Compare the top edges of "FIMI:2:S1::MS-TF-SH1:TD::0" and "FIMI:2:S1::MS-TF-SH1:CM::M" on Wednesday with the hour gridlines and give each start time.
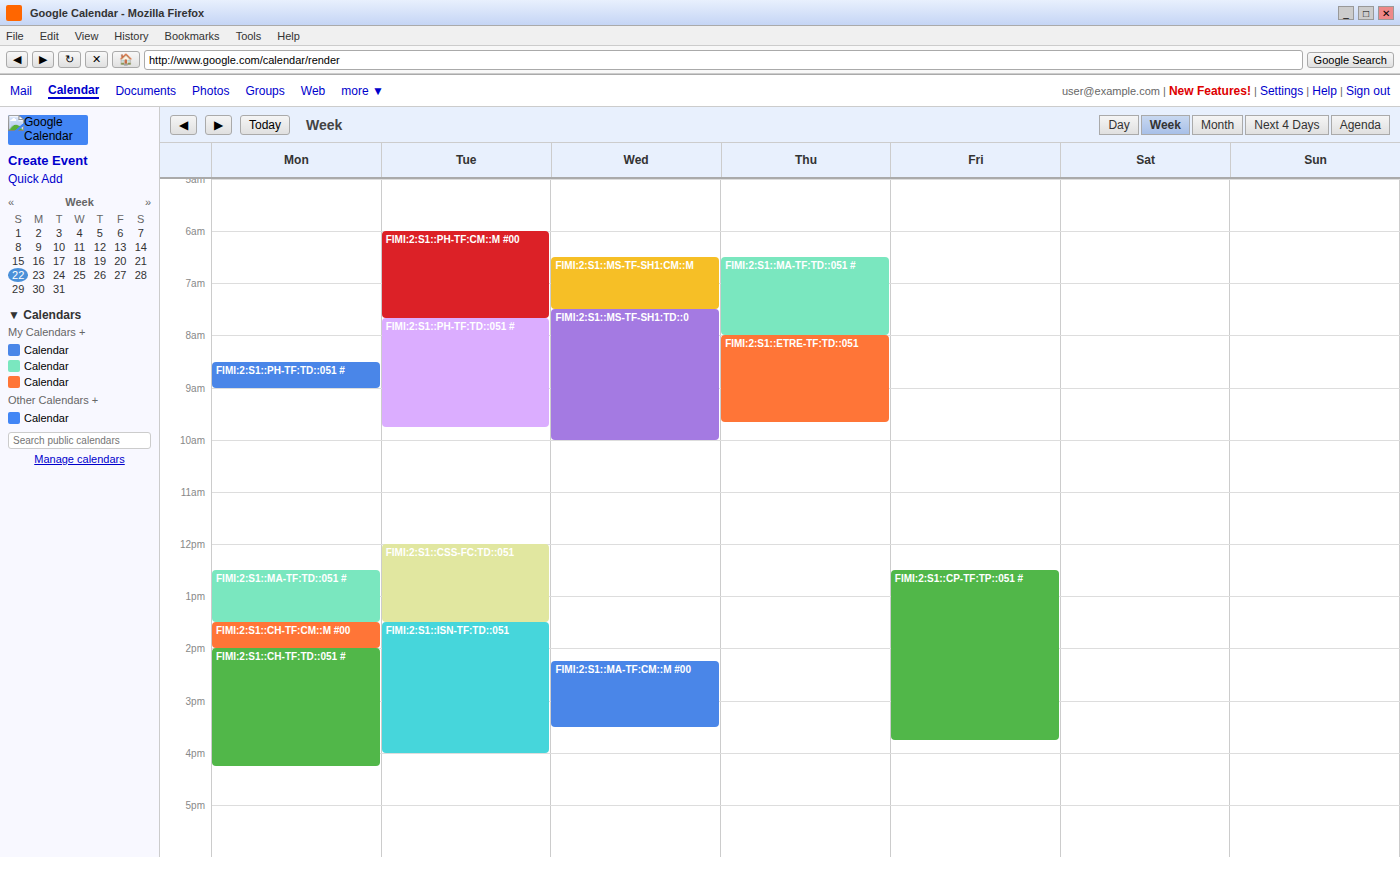
"FIMI:2:S1::MS-TF-SH1:TD::0": 7:30 AM, halfway between the 7 AM and 8 AM lines. "FIMI:2:S1::MS-TF-SH1:CM::M": 6:30 AM, halfway between the 6 AM and 7 AM lines.